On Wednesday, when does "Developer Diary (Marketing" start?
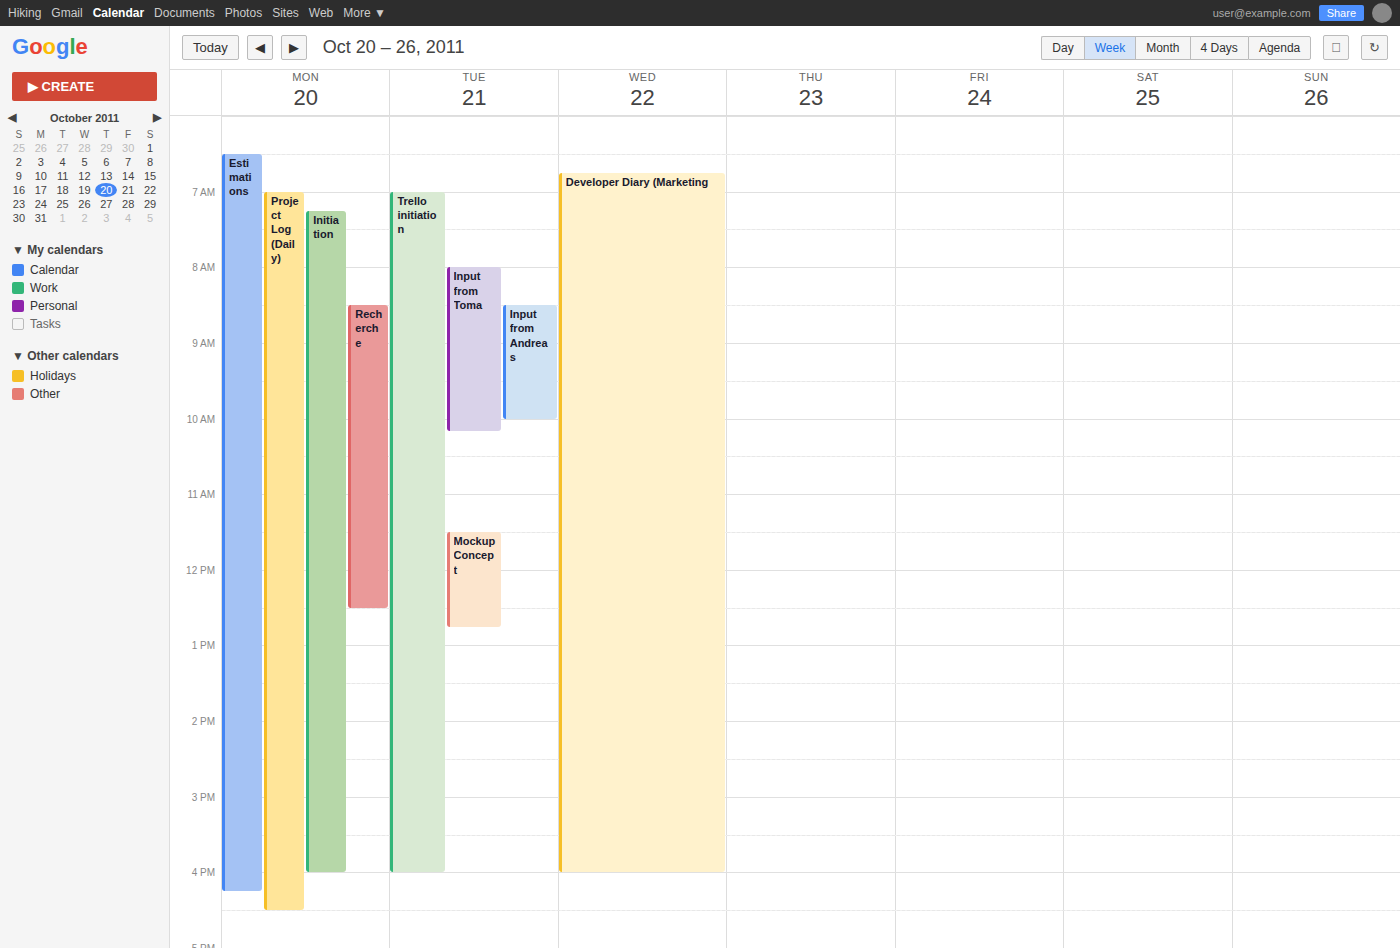
6:45 AM